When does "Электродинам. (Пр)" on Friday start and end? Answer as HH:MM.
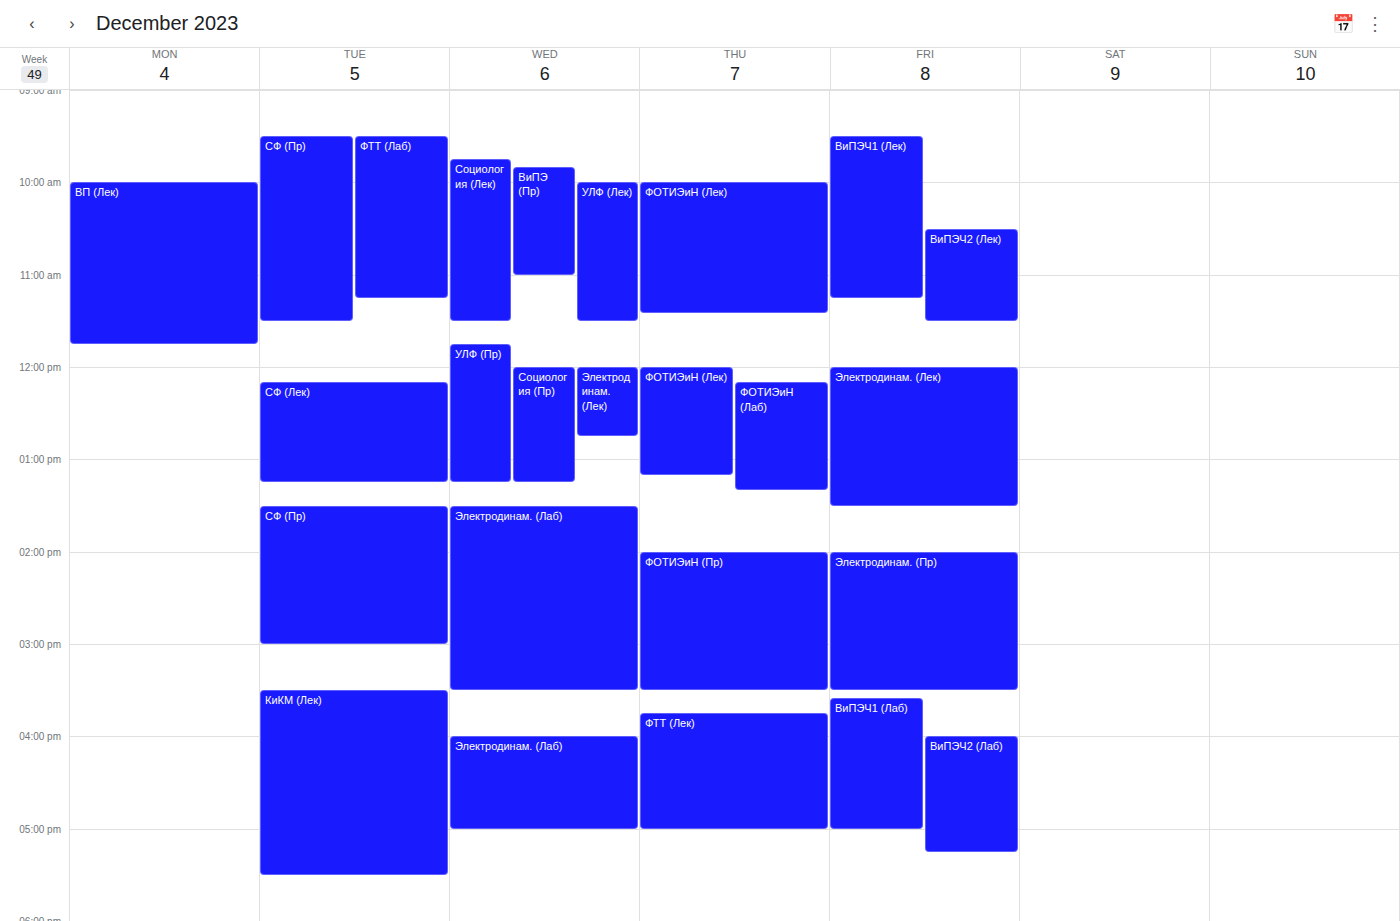
14:00 to 15:30